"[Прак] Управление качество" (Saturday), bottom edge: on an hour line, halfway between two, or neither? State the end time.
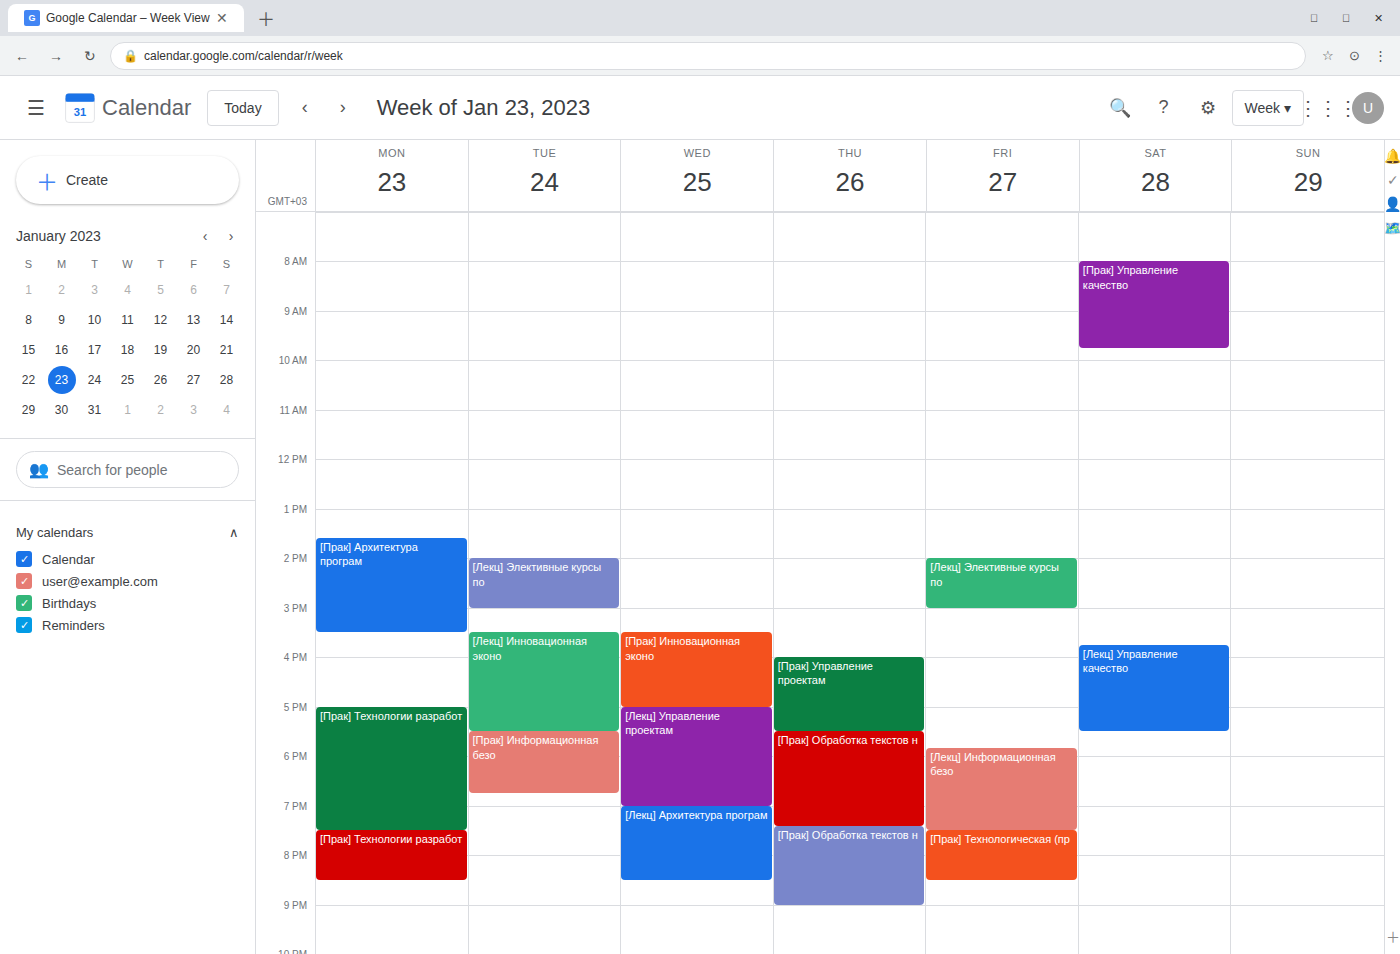
09:45 -- neither: three quarters of the way from the 09:00 line to the 10:00 line.